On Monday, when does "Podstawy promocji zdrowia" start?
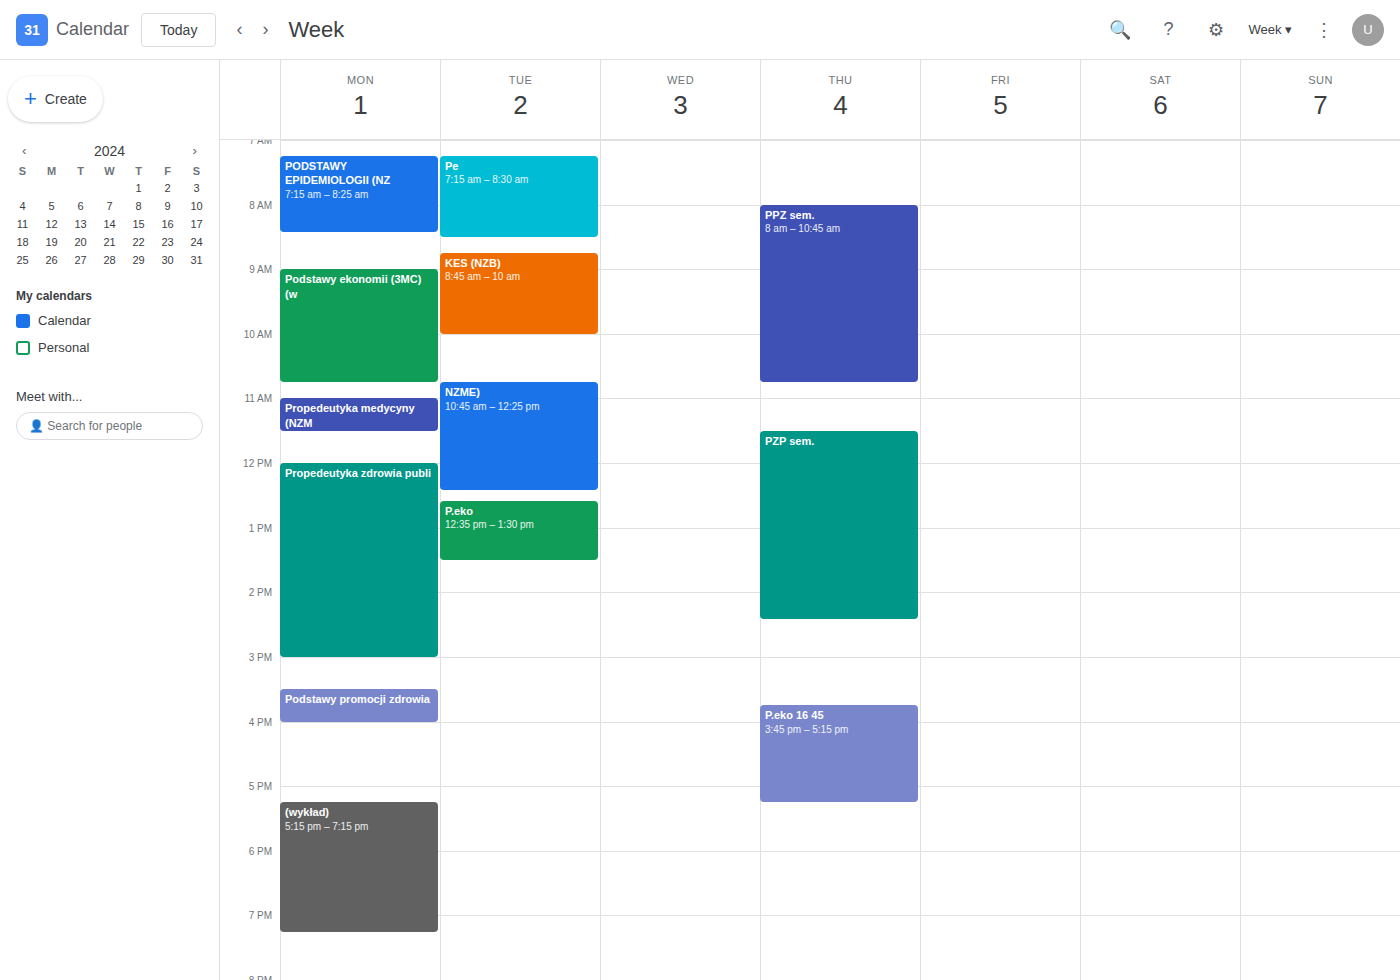
15:30